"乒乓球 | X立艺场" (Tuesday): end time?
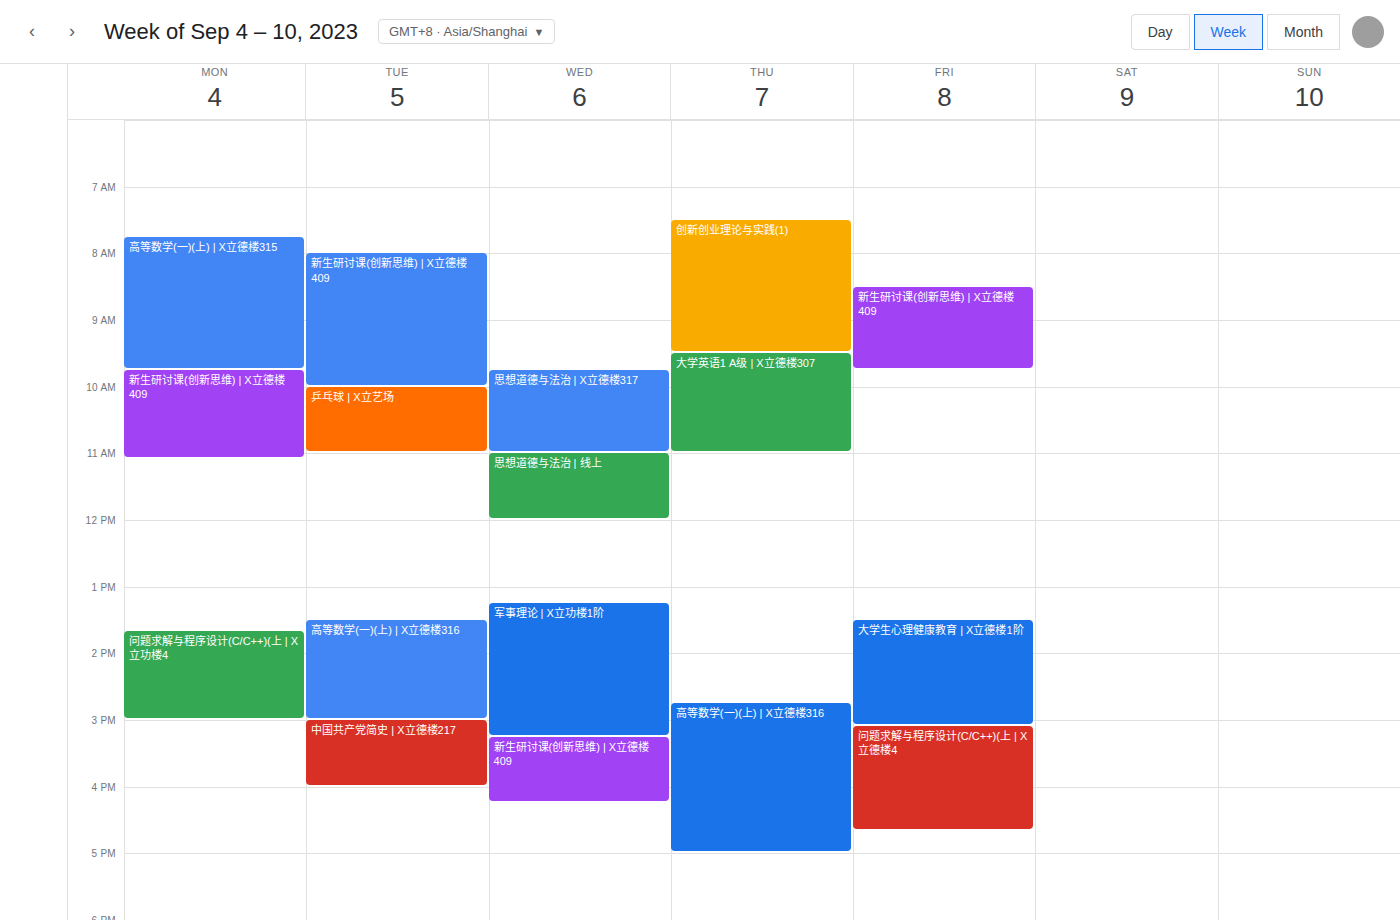
11:00 AM